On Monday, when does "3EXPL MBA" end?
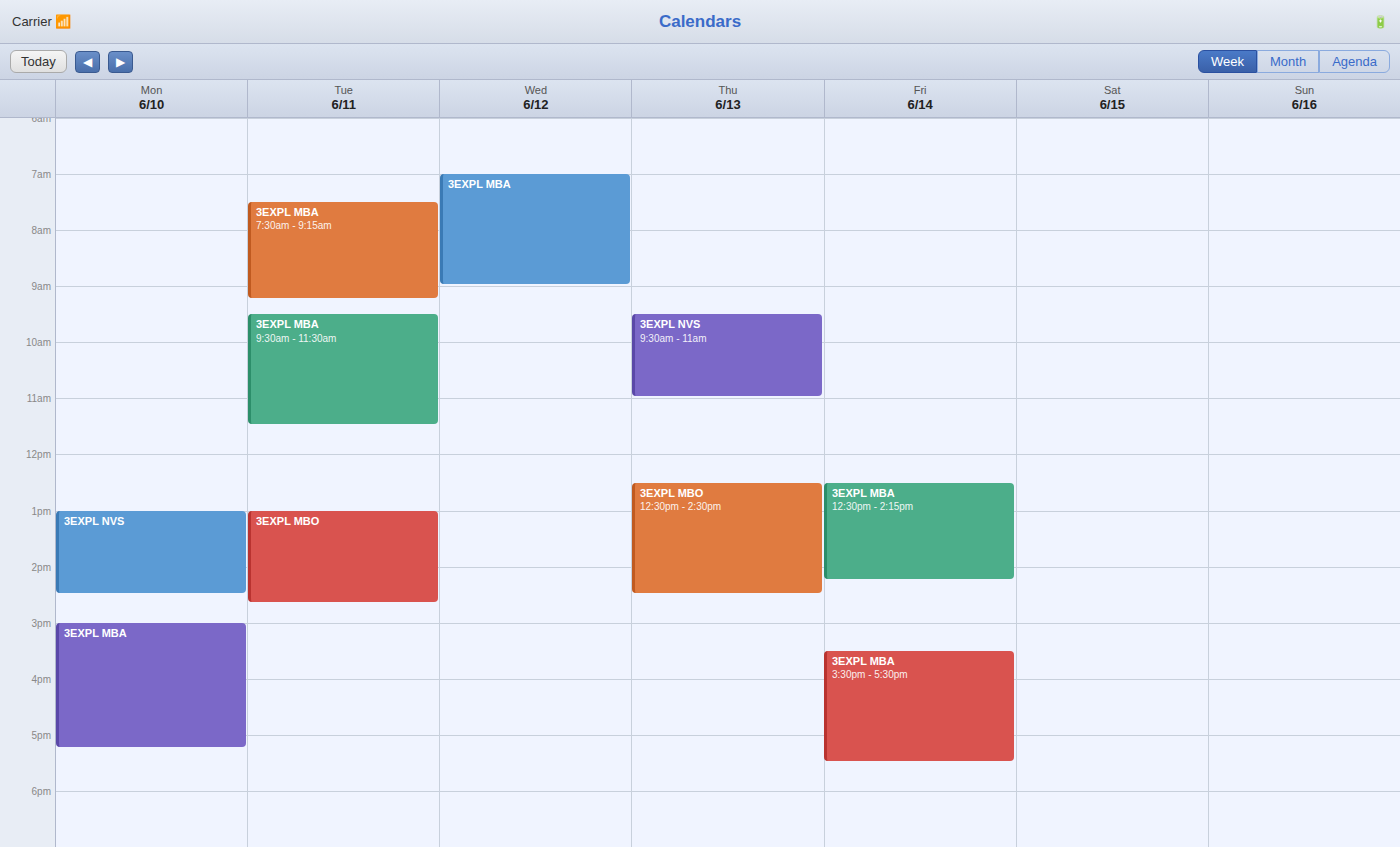
5:15 PM